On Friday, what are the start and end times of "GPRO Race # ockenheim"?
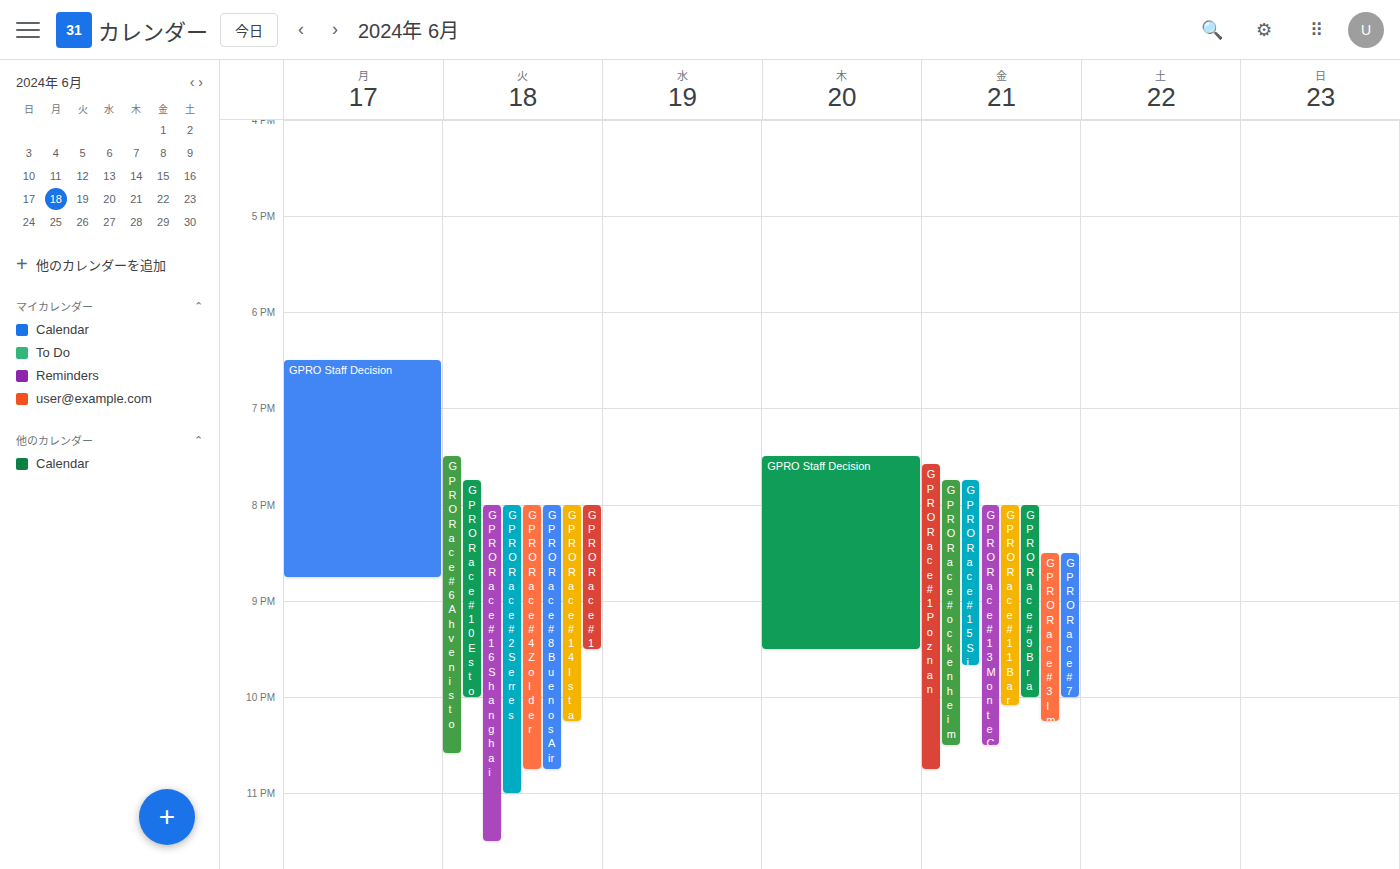
19:45 to 22:30